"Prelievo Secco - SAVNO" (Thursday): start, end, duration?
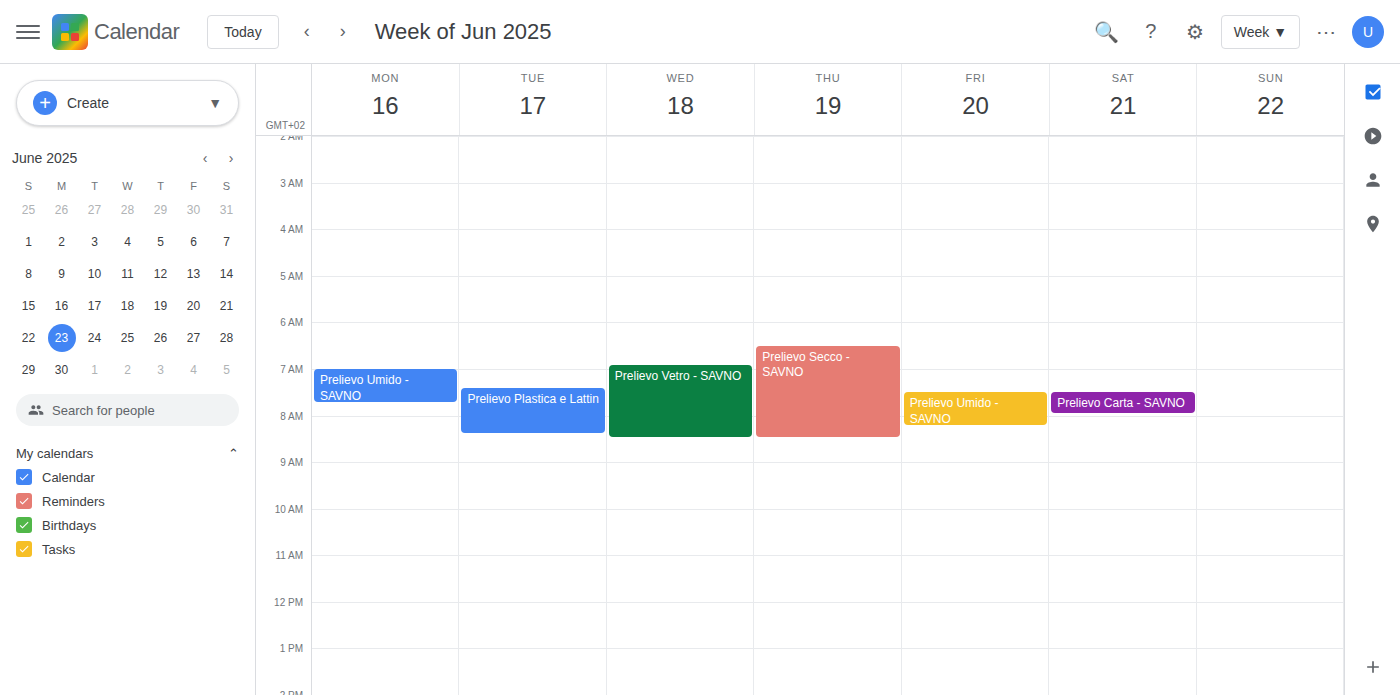
06:30 to 08:30, 2 hours